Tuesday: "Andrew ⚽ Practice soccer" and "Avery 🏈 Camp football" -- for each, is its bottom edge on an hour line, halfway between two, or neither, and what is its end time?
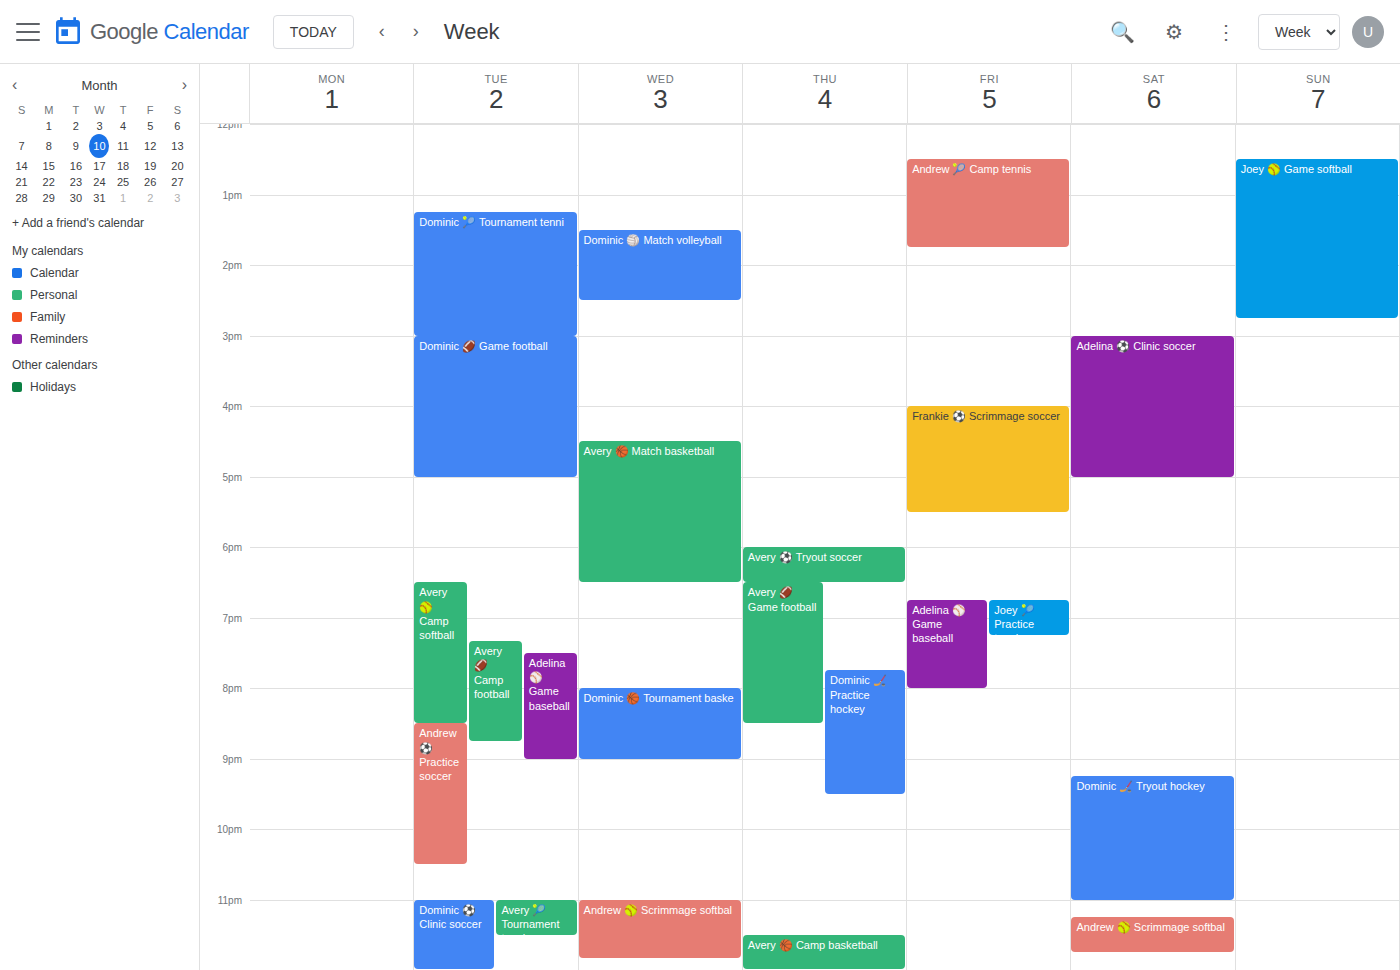
"Andrew ⚽ Practice soccer": 22:30, halfway between the 22:00 and 23:00 lines. "Avery 🏈 Camp football": 20:45, neither: three quarters of the way from the 20:00 line to the 21:00 line.